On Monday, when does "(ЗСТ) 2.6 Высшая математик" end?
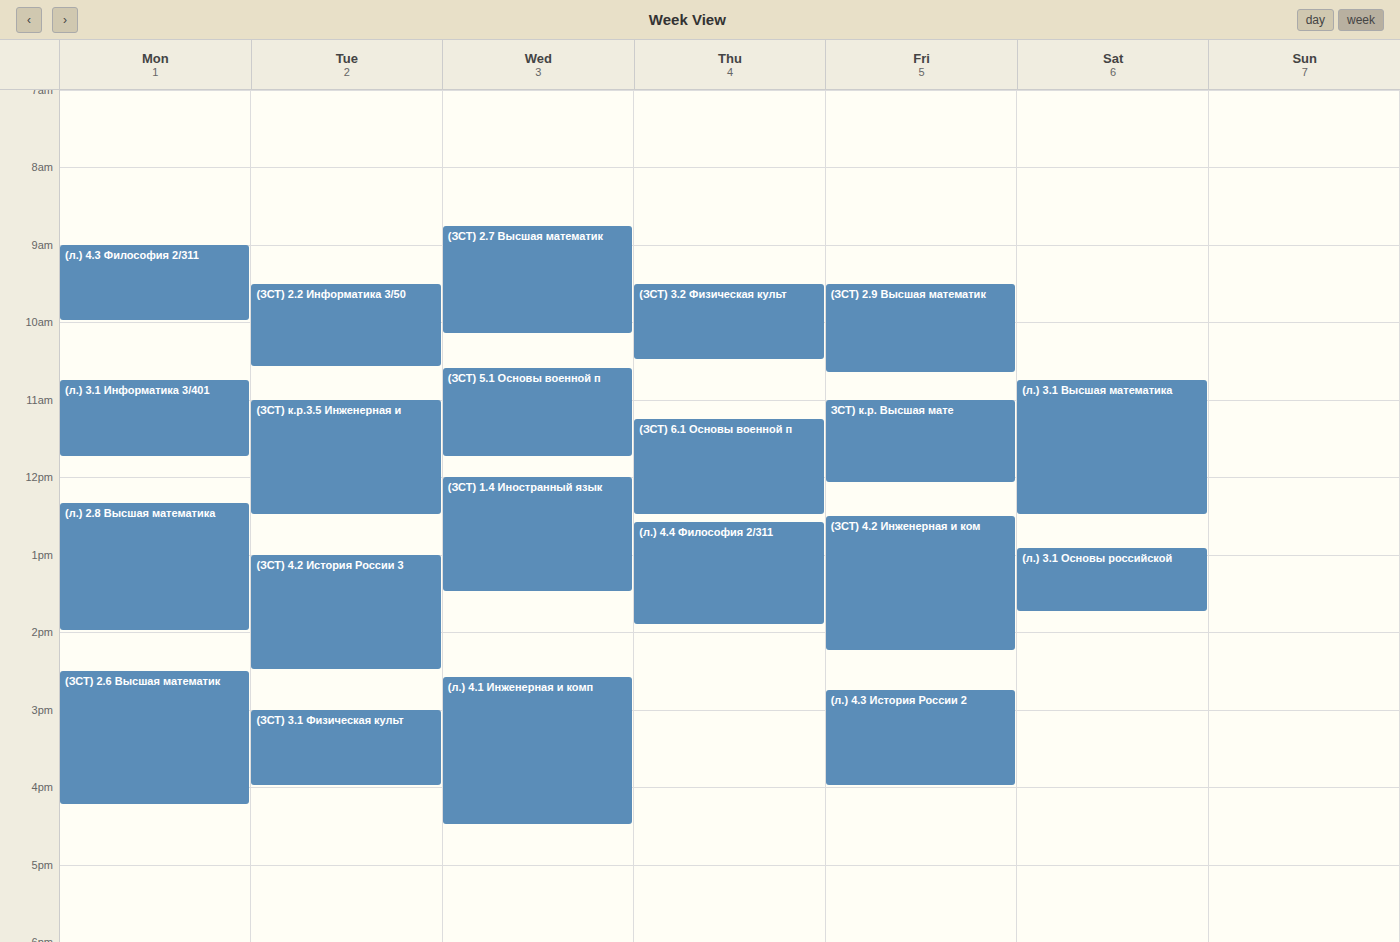
4:15 PM